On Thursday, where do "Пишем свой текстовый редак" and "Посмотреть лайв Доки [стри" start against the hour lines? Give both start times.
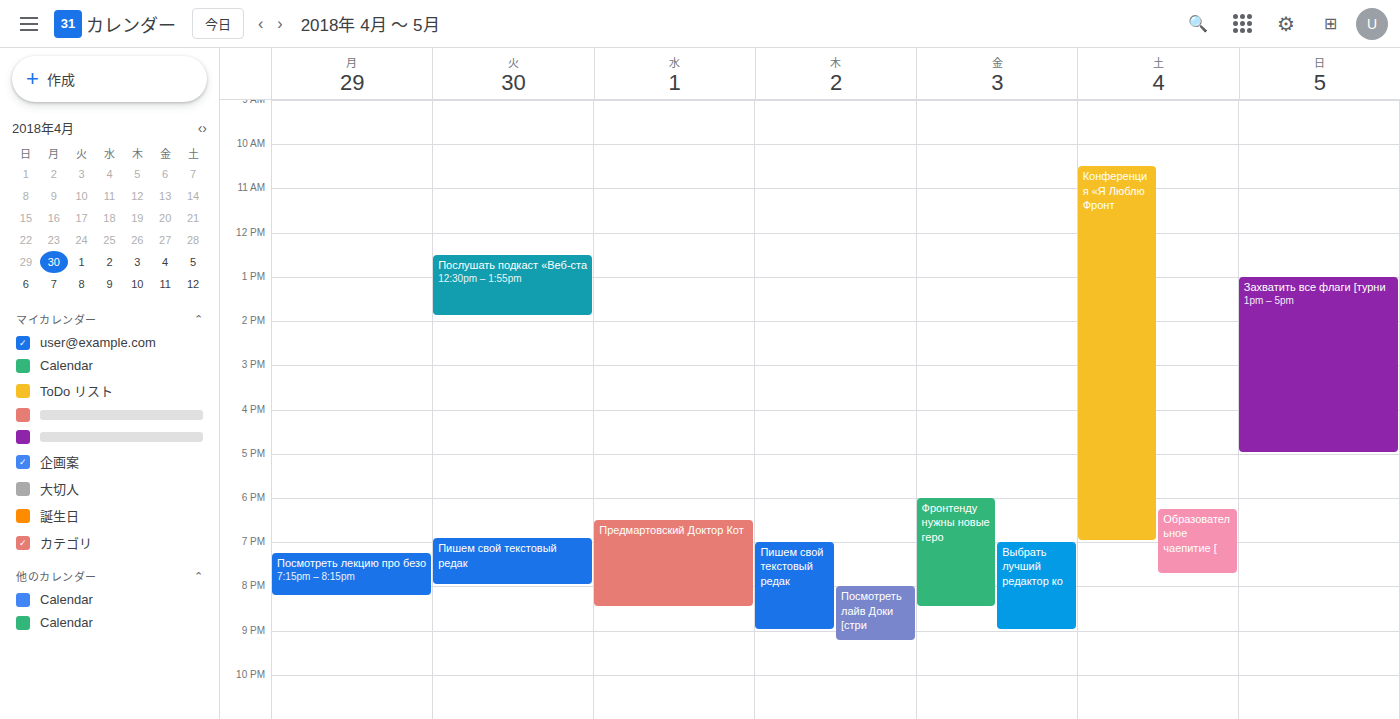
"Пишем свой текстовый редак": 7:00 PM, exactly on the 7 PM line. "Посмотреть лайв Доки [стри": 8:00 PM, exactly on the 8 PM line.